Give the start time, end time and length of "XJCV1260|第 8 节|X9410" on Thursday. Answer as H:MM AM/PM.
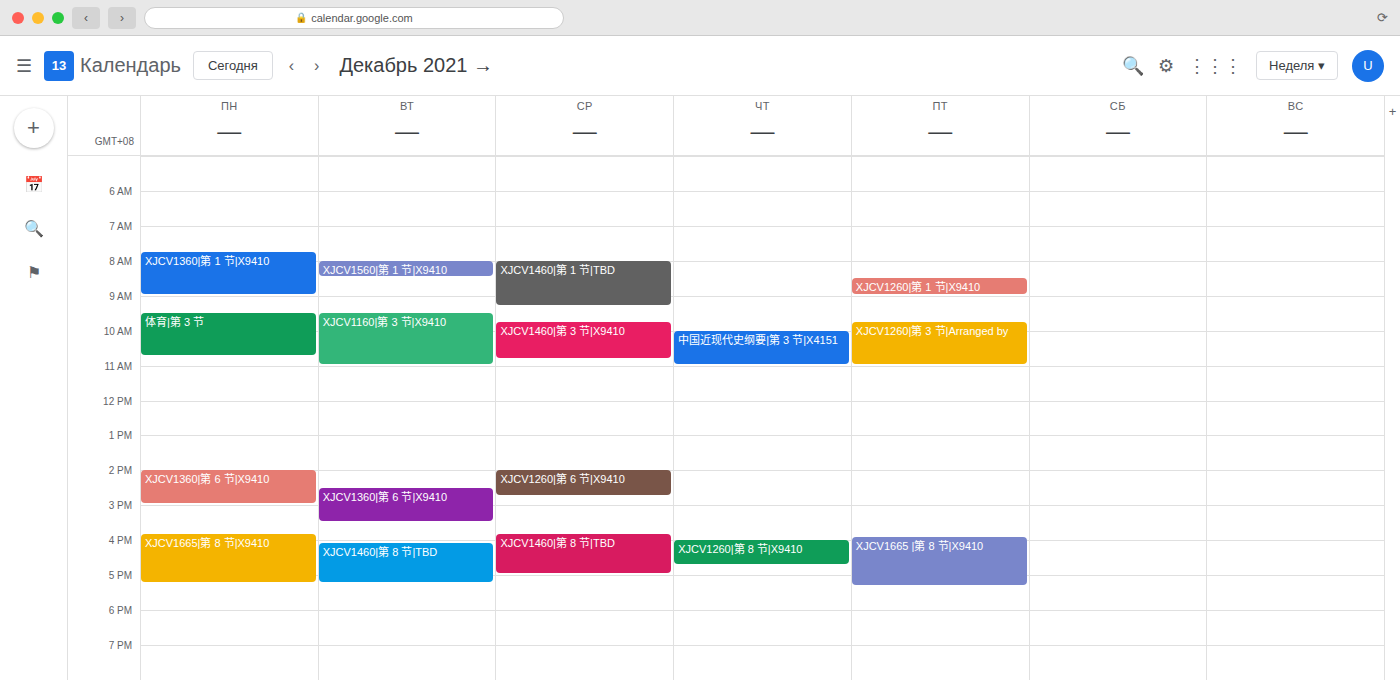
4:00 PM to 4:45 PM, 45 minutes